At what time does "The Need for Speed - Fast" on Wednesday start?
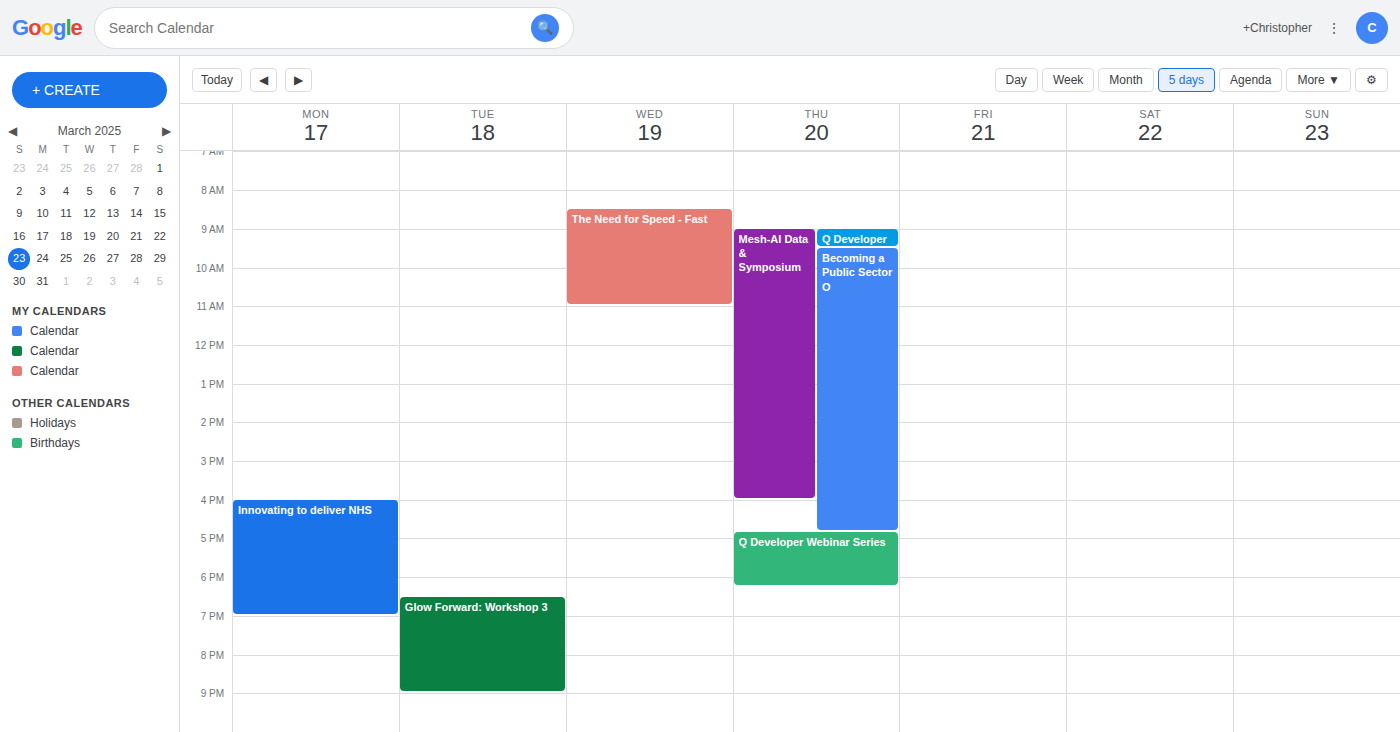
08:30